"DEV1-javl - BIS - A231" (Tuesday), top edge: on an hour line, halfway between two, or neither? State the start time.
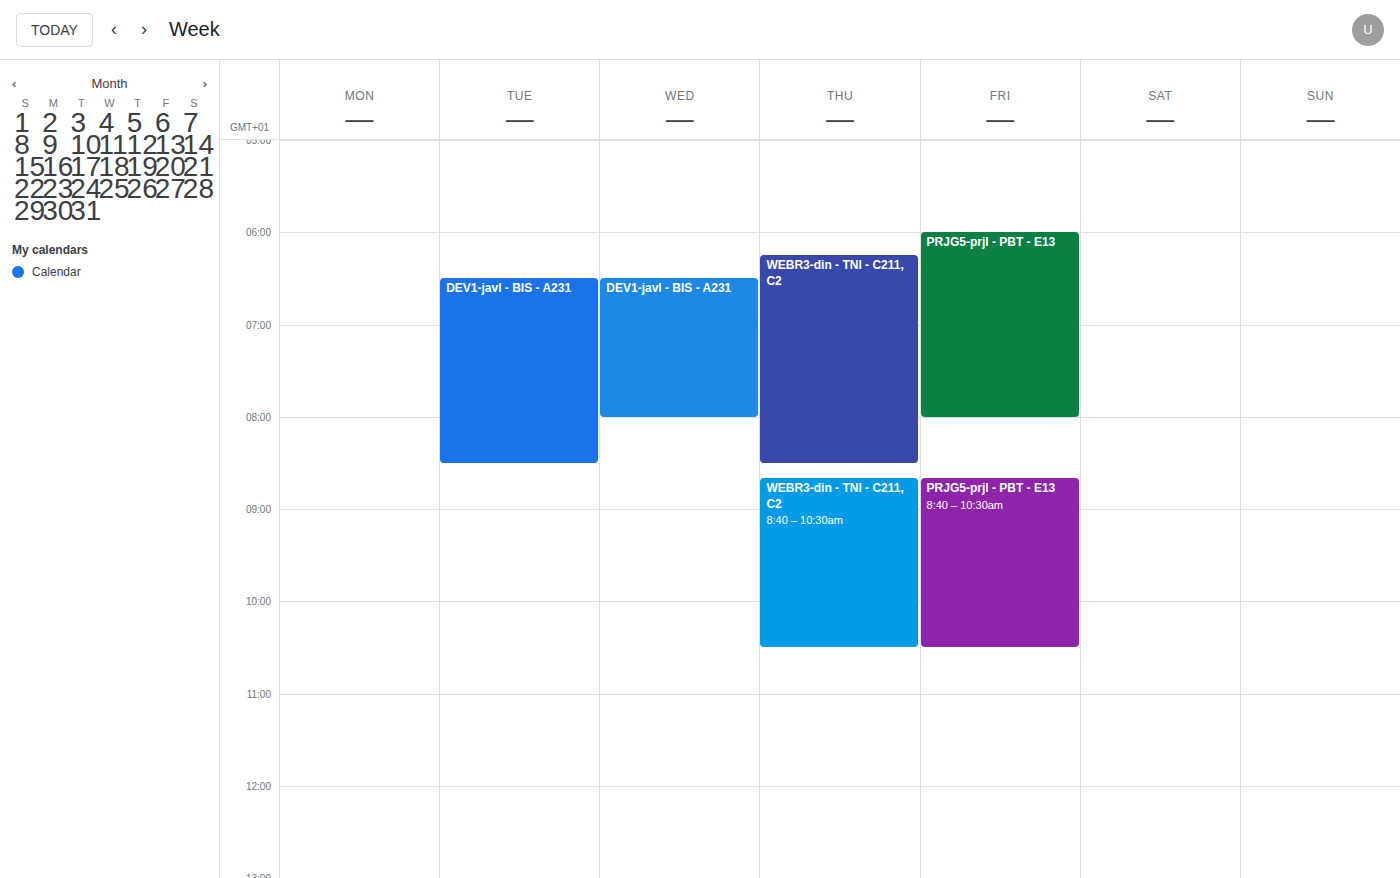
6:30 AM -- halfway between the 6 AM and 7 AM lines.